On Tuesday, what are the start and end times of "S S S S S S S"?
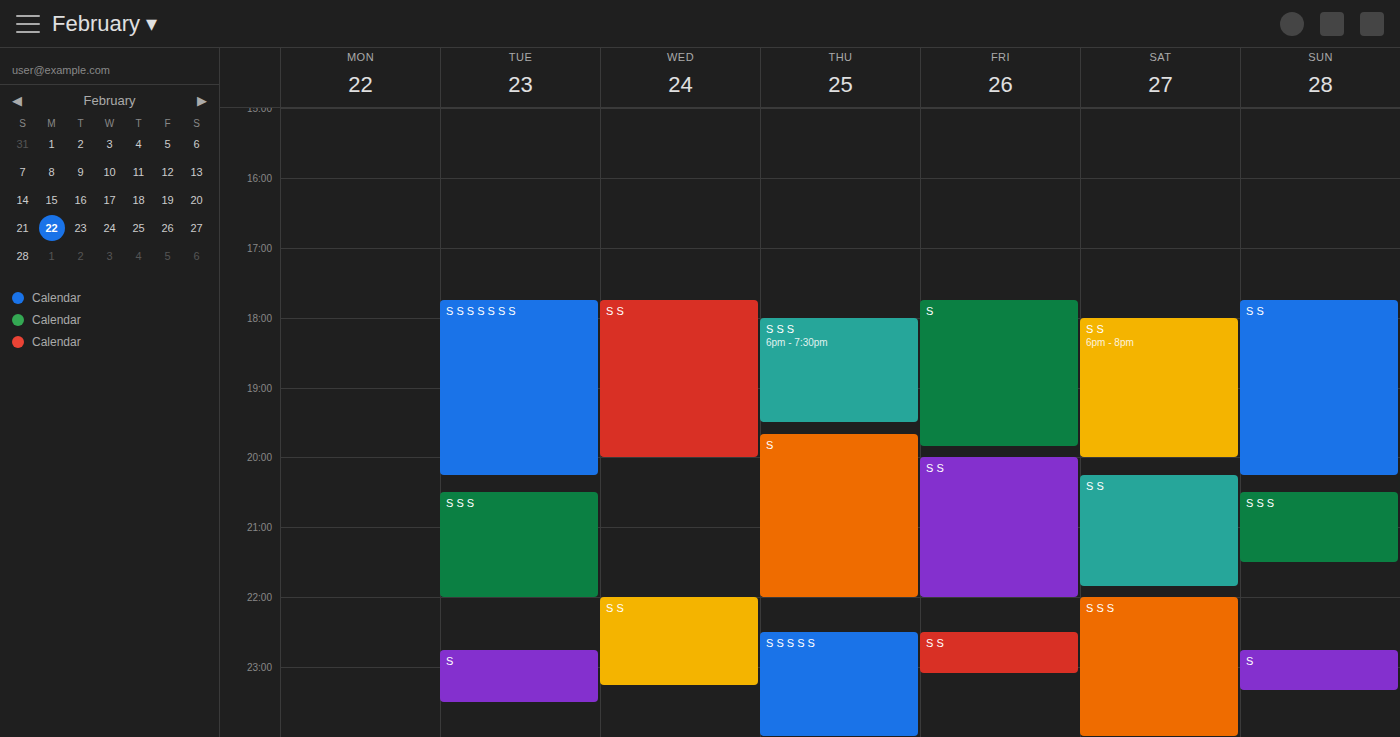
5:45 PM to 8:15 PM